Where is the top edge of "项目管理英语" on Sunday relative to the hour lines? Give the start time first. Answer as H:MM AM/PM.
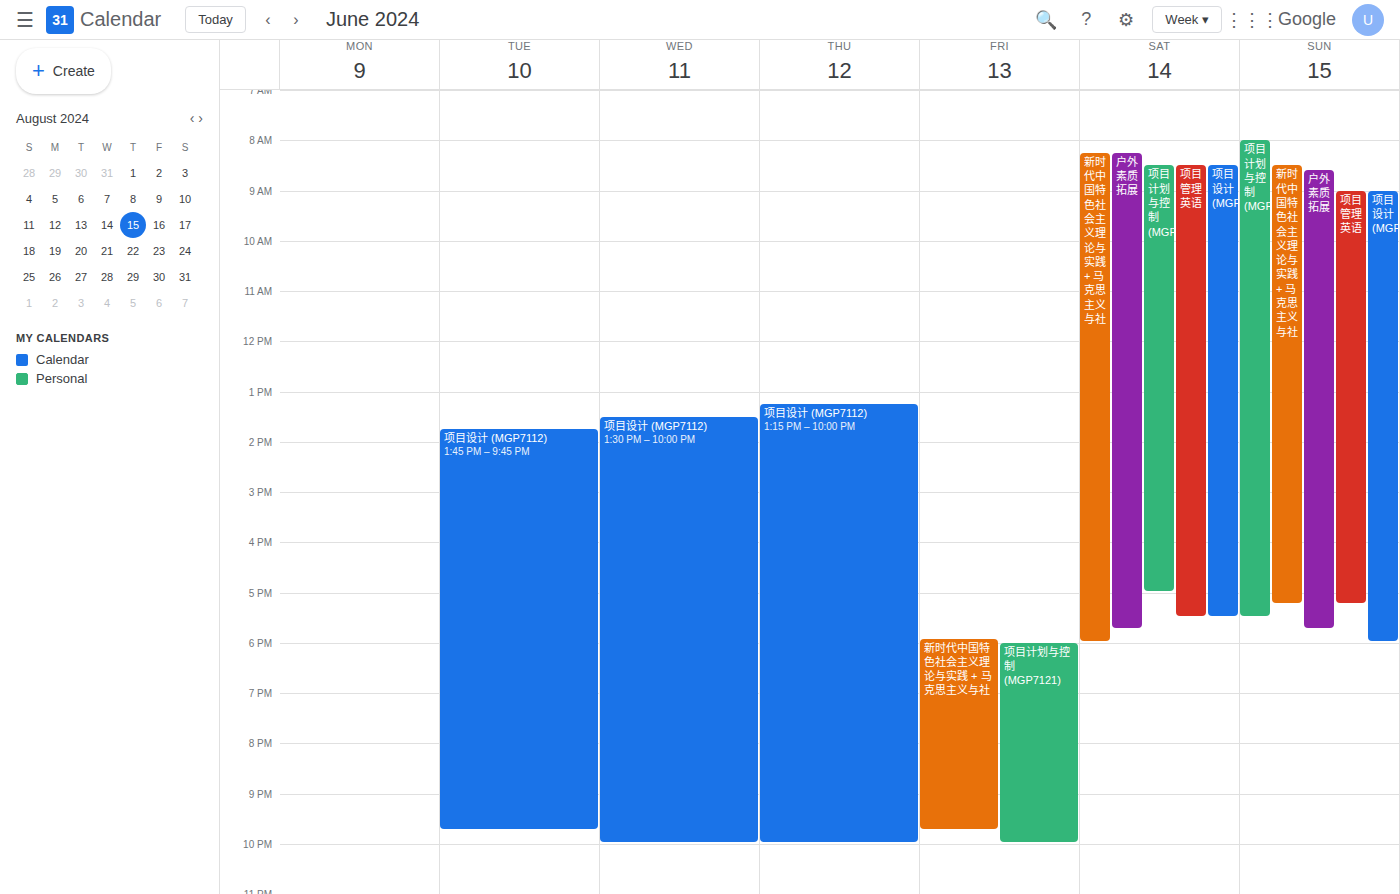
9:00 AM -- exactly on the 9 AM line.